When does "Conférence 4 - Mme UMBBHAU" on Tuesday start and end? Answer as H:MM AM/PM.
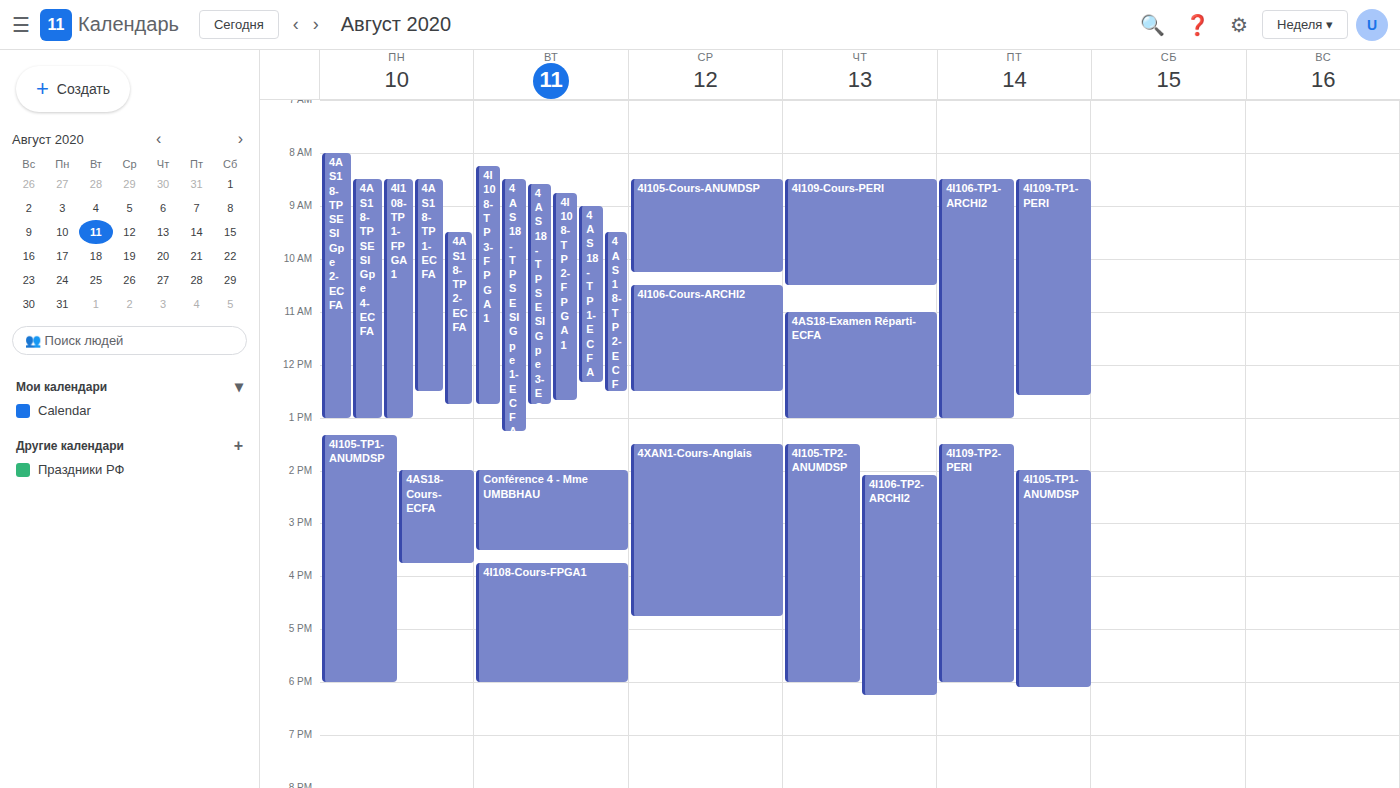
2:00 PM to 3:30 PM